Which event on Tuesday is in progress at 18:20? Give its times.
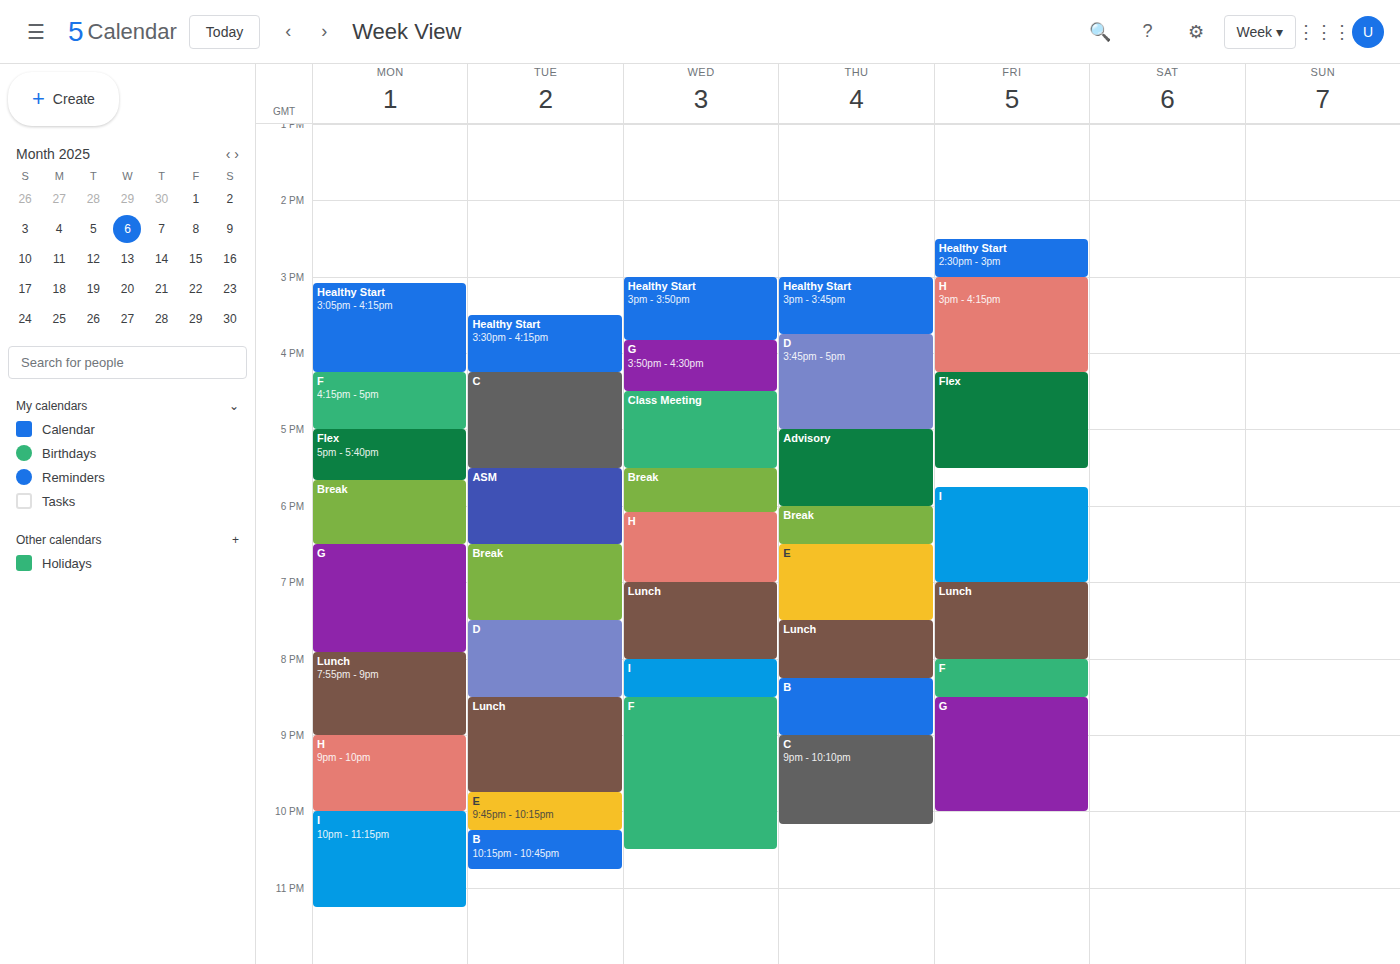
"ASM", 17:30 to 18:30